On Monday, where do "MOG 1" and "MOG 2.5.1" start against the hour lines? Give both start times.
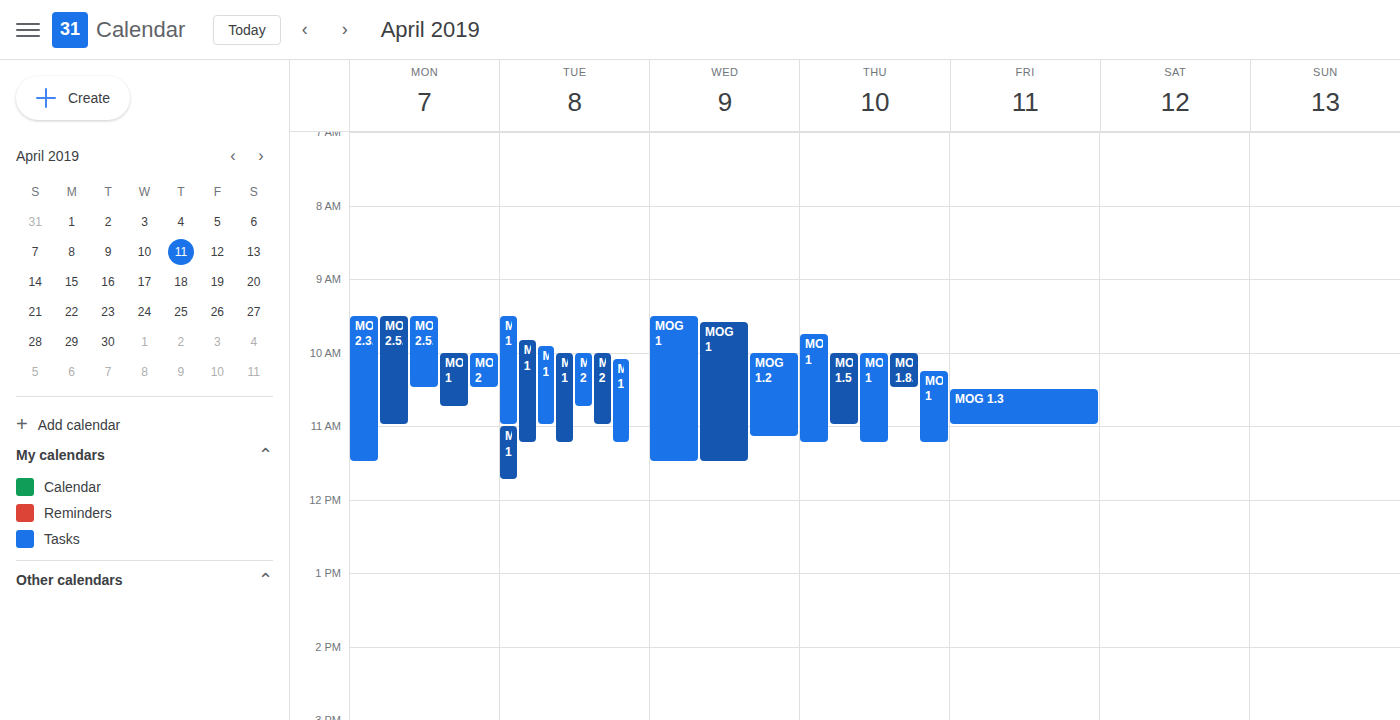
"MOG 1": 10:00 AM, exactly on the 10 AM line. "MOG 2.5.1": 9:30 AM, halfway between the 9 AM and 10 AM lines.